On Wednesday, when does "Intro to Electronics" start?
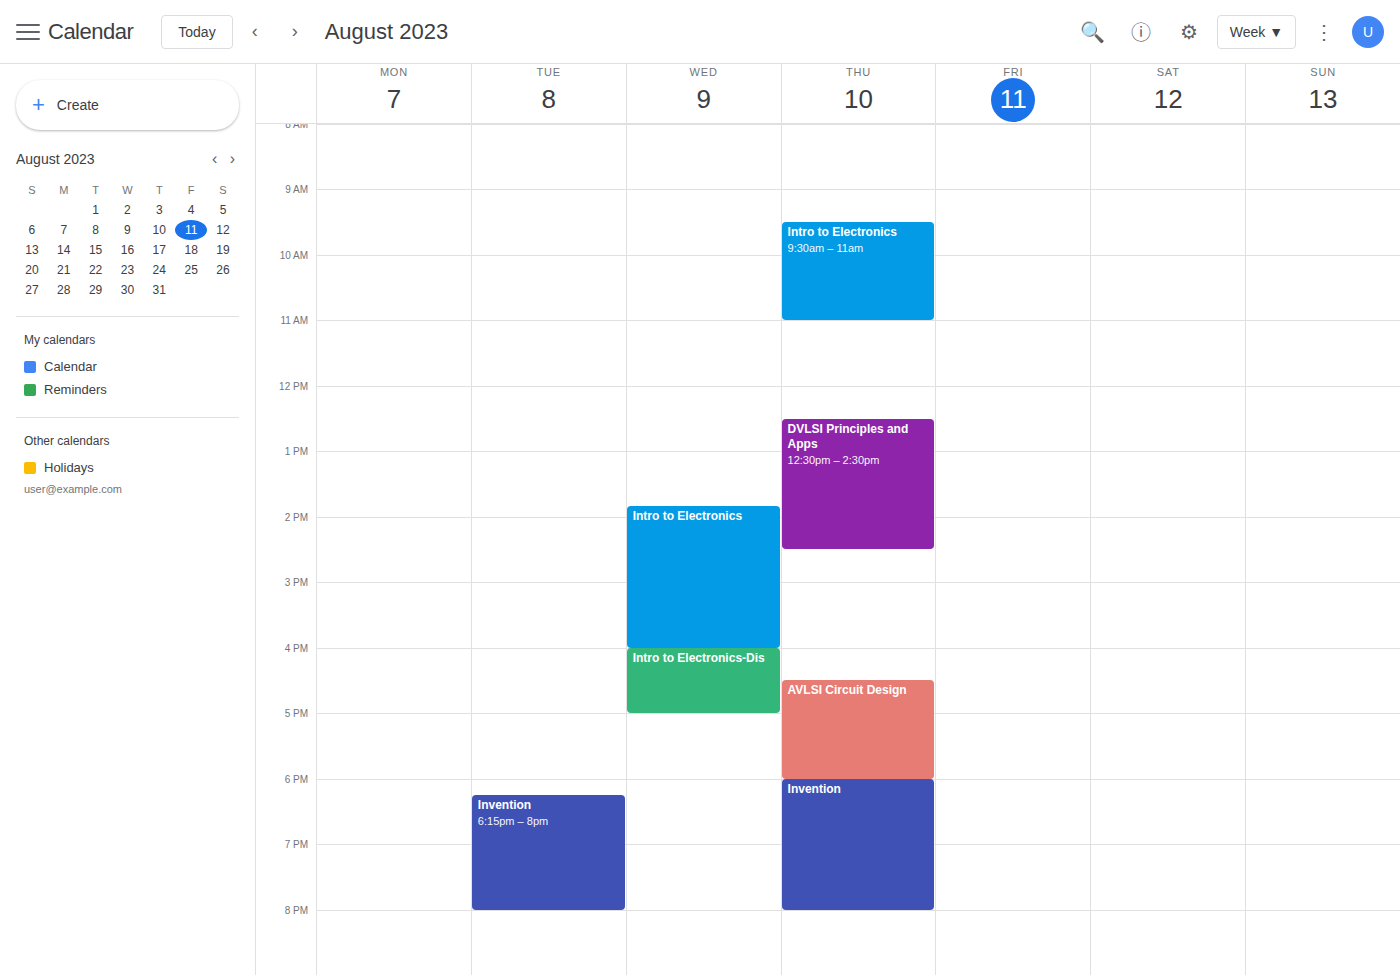
1:50 PM